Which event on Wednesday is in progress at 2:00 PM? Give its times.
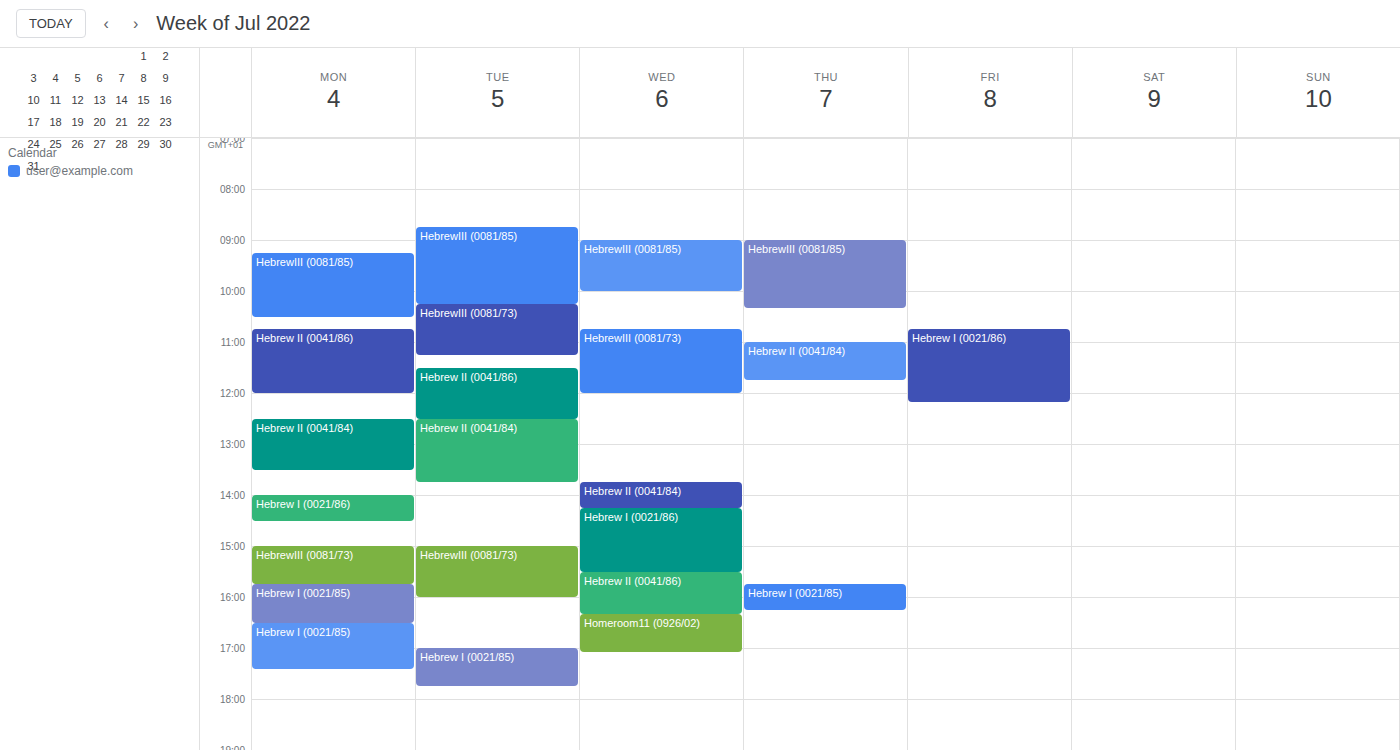
"Hebrew II (0041/84)", 1:45 PM to 2:15 PM